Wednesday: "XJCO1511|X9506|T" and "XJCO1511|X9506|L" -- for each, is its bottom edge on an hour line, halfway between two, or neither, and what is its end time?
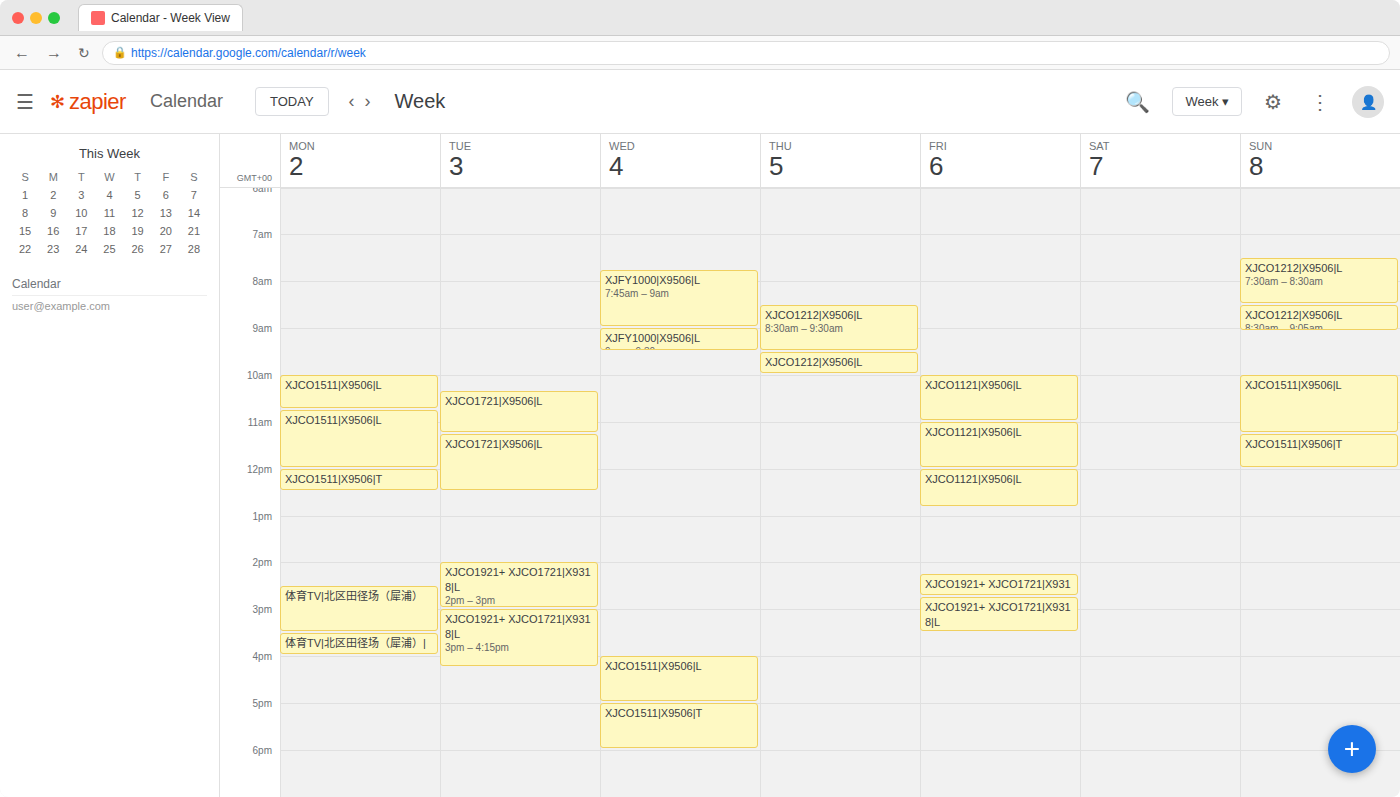
"XJCO1511|X9506|T": 6:00 PM, exactly on the 6 PM line. "XJCO1511|X9506|L": 5:00 PM, exactly on the 5 PM line.